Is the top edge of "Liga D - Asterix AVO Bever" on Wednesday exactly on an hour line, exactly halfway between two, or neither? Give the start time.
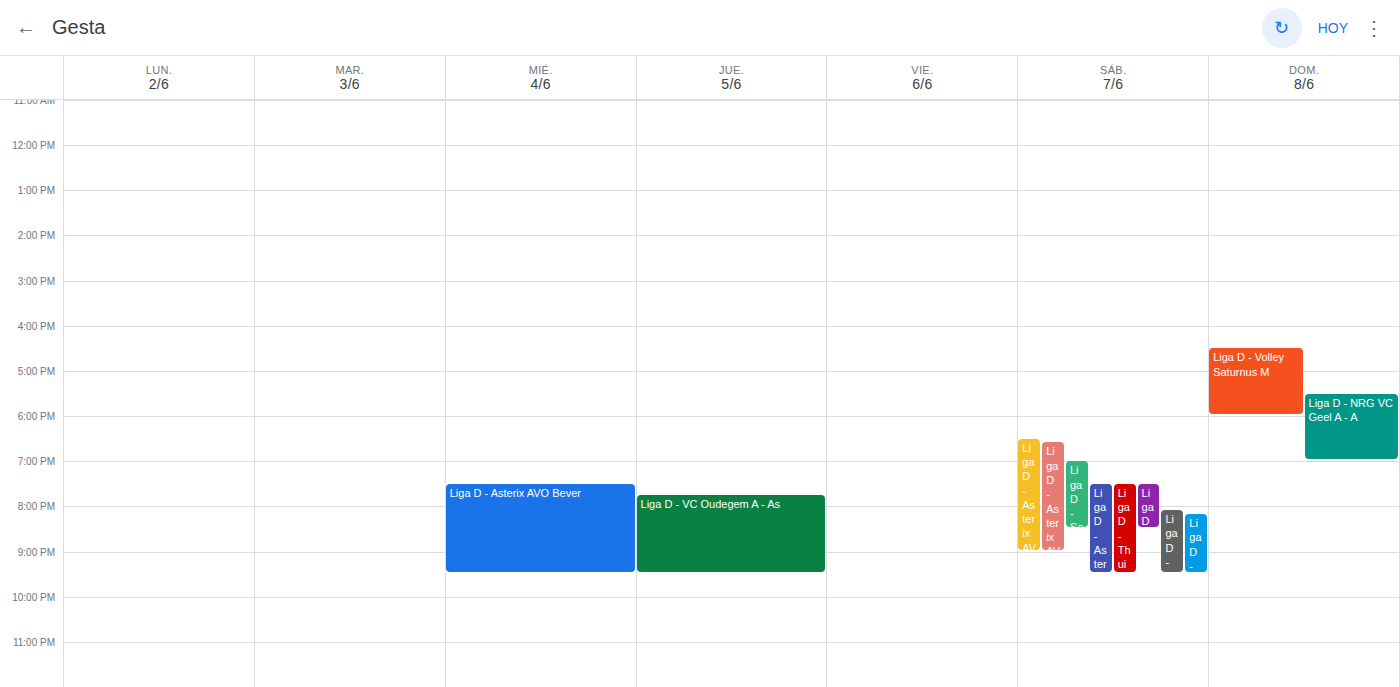
7:30 PM -- halfway between the 7 PM and 8 PM lines.